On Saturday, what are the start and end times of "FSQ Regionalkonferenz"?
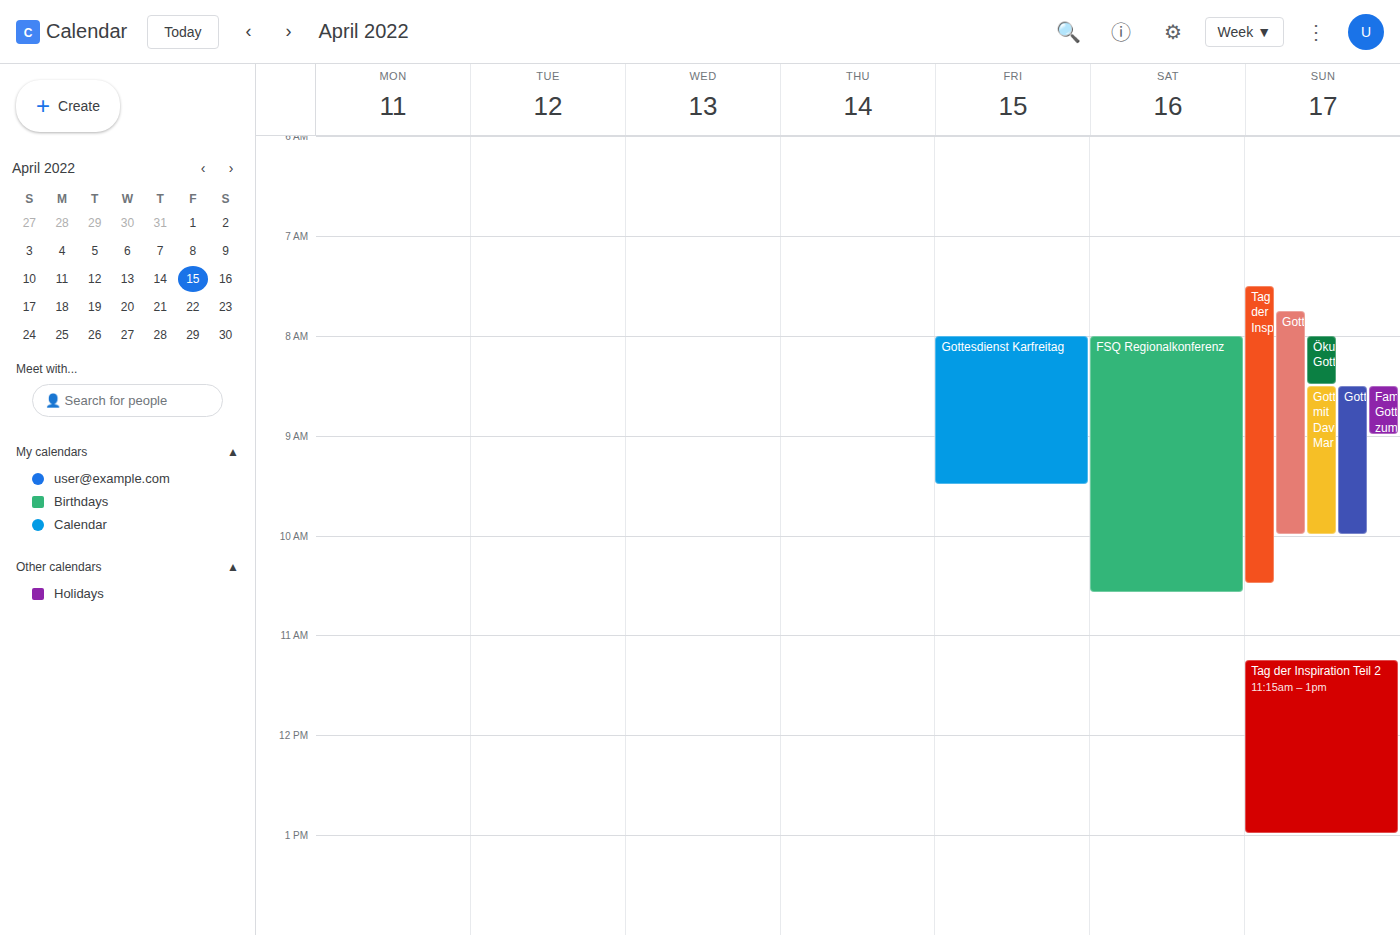
8:00 AM to 10:35 AM